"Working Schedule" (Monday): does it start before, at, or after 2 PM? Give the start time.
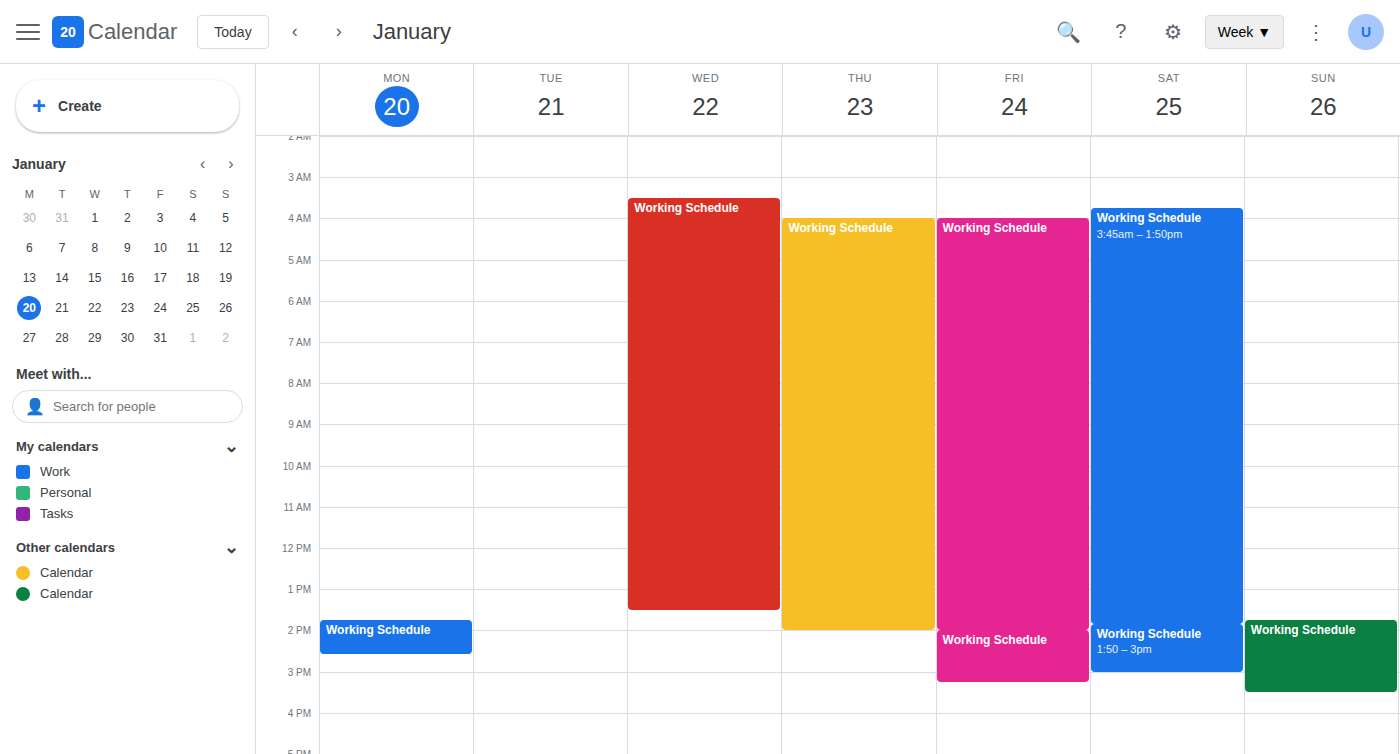
1:45 PM -- before 2 PM, 15 minutes above the 2 PM line.